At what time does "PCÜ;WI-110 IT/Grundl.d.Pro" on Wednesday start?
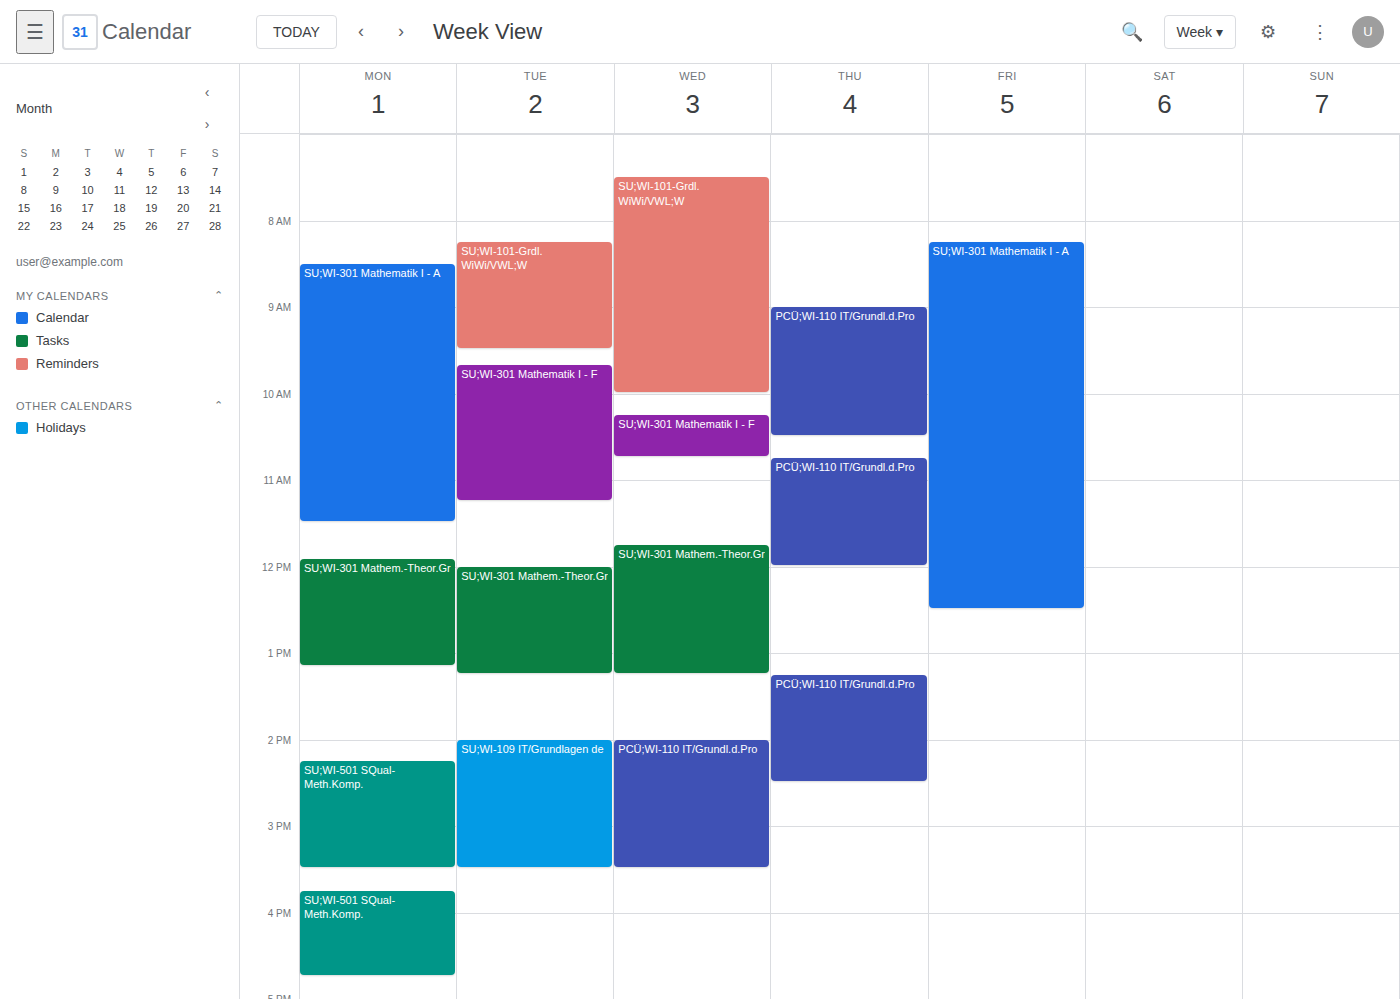
2:00 PM